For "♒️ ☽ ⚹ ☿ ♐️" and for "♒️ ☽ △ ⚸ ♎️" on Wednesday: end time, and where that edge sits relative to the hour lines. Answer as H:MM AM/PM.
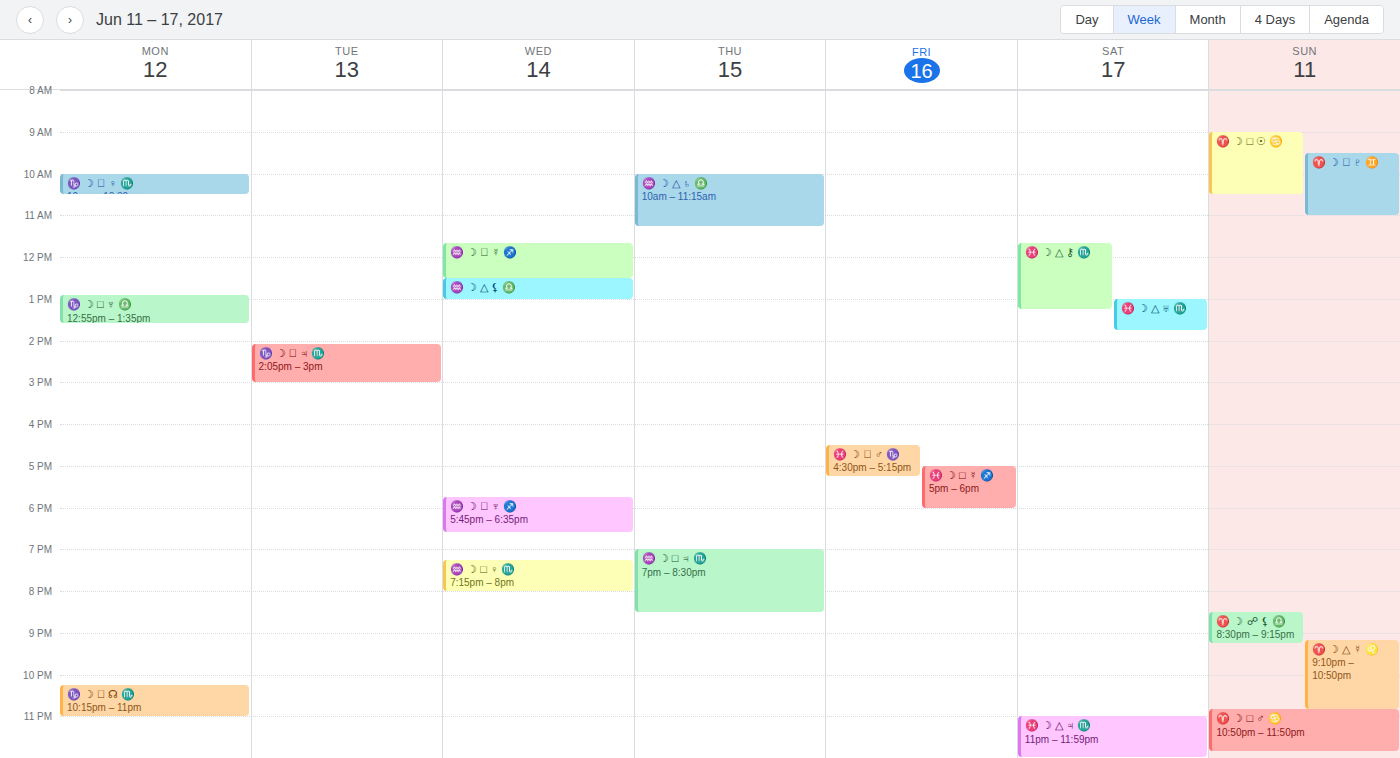
"♒️ ☽ ⚹ ☿ ♐️": 12:30 PM, halfway between the 12 PM and 1 PM lines. "♒️ ☽ △ ⚸ ♎️": 1:00 PM, exactly on the 1 PM line.